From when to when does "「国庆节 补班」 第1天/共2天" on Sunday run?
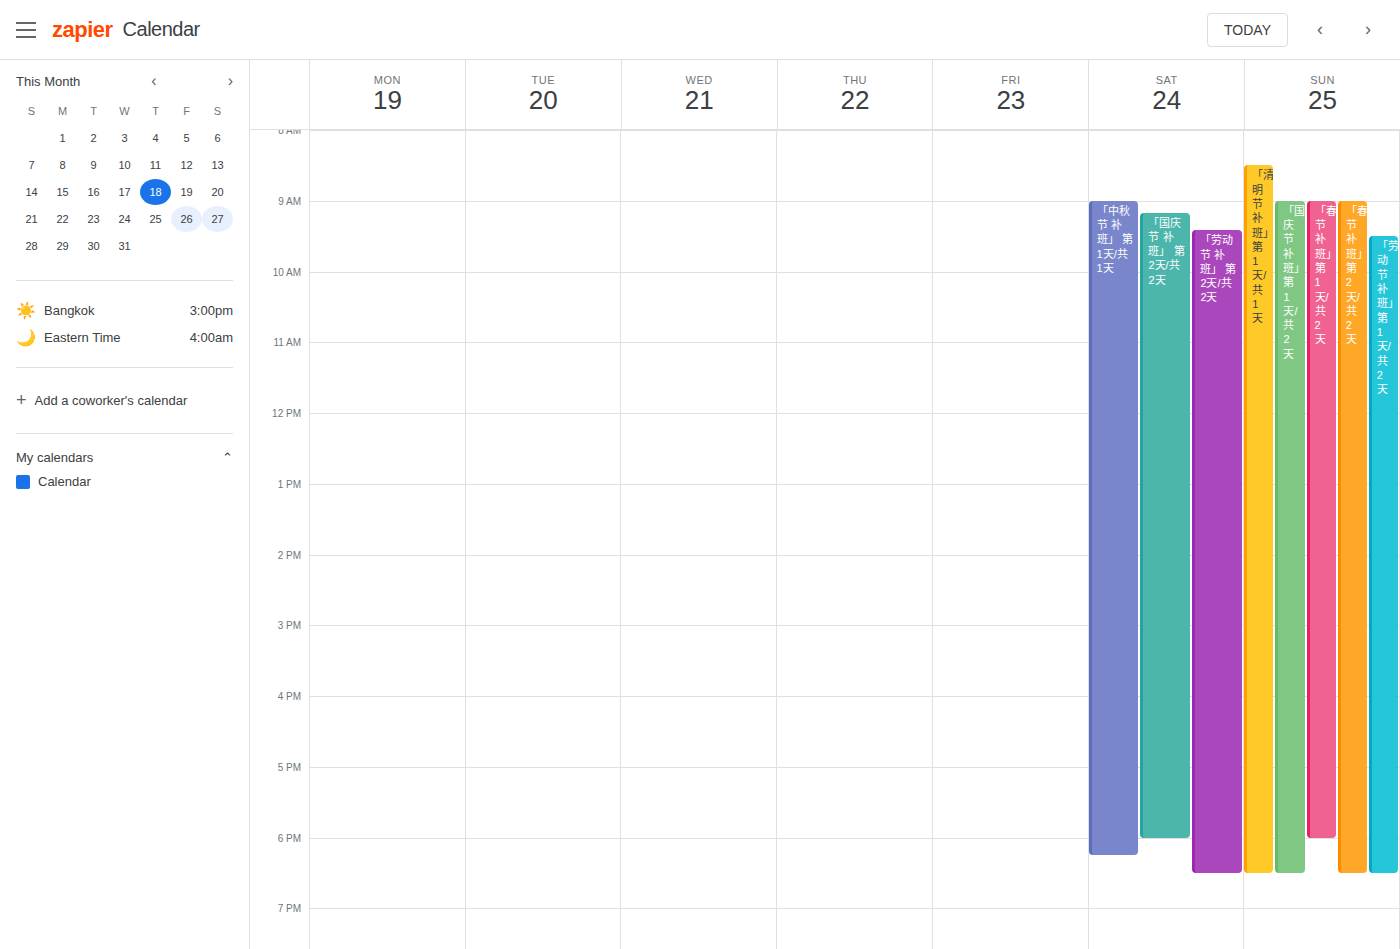
9:00 AM to 6:30 PM